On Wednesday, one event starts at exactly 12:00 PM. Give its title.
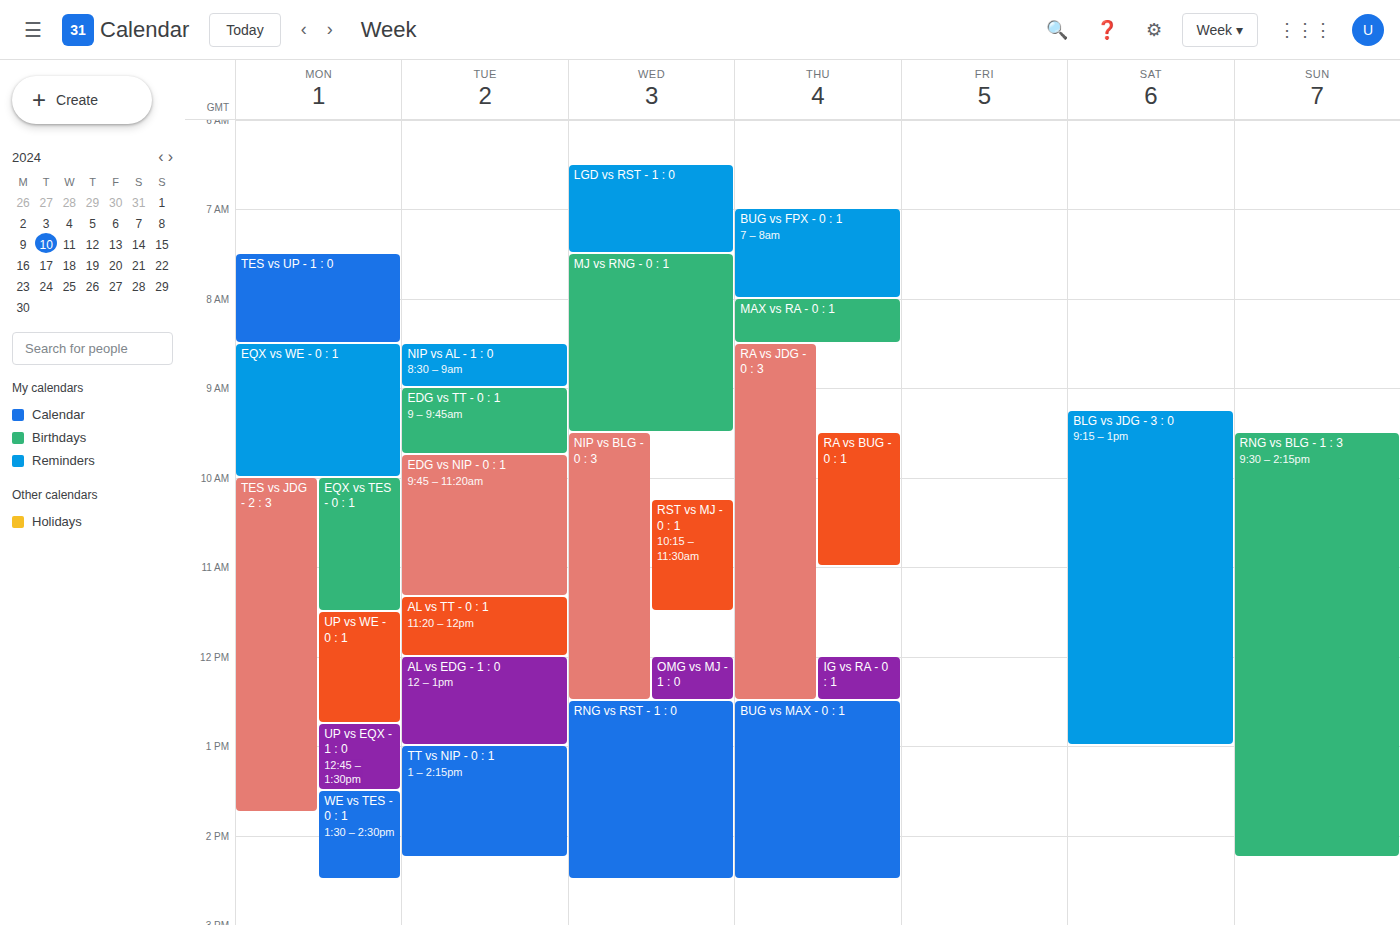
"OMG vs MJ - 1 : 0"